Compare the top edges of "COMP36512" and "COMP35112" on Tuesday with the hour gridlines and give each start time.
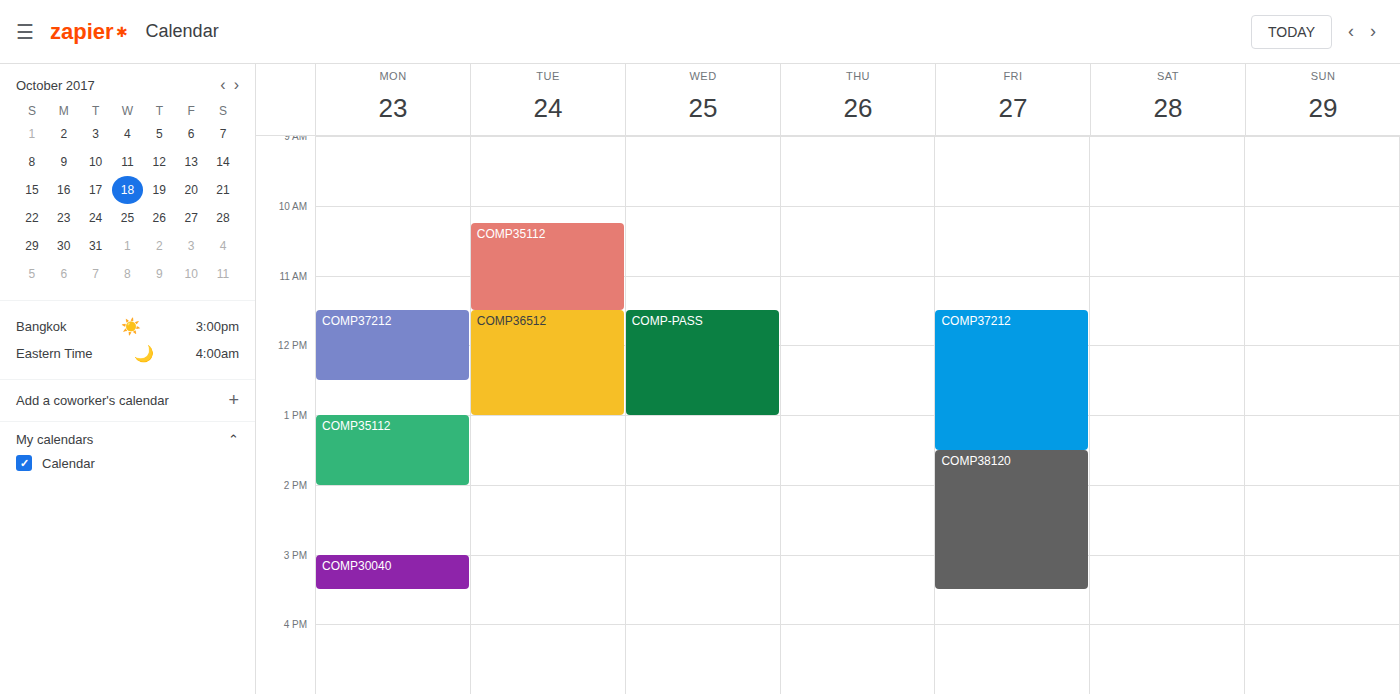
"COMP36512": 11:30 AM, halfway between the 11 AM and 12 PM lines. "COMP35112": 10:15 AM, neither: a quarter of the way from the 10 AM line to the 11 AM line.